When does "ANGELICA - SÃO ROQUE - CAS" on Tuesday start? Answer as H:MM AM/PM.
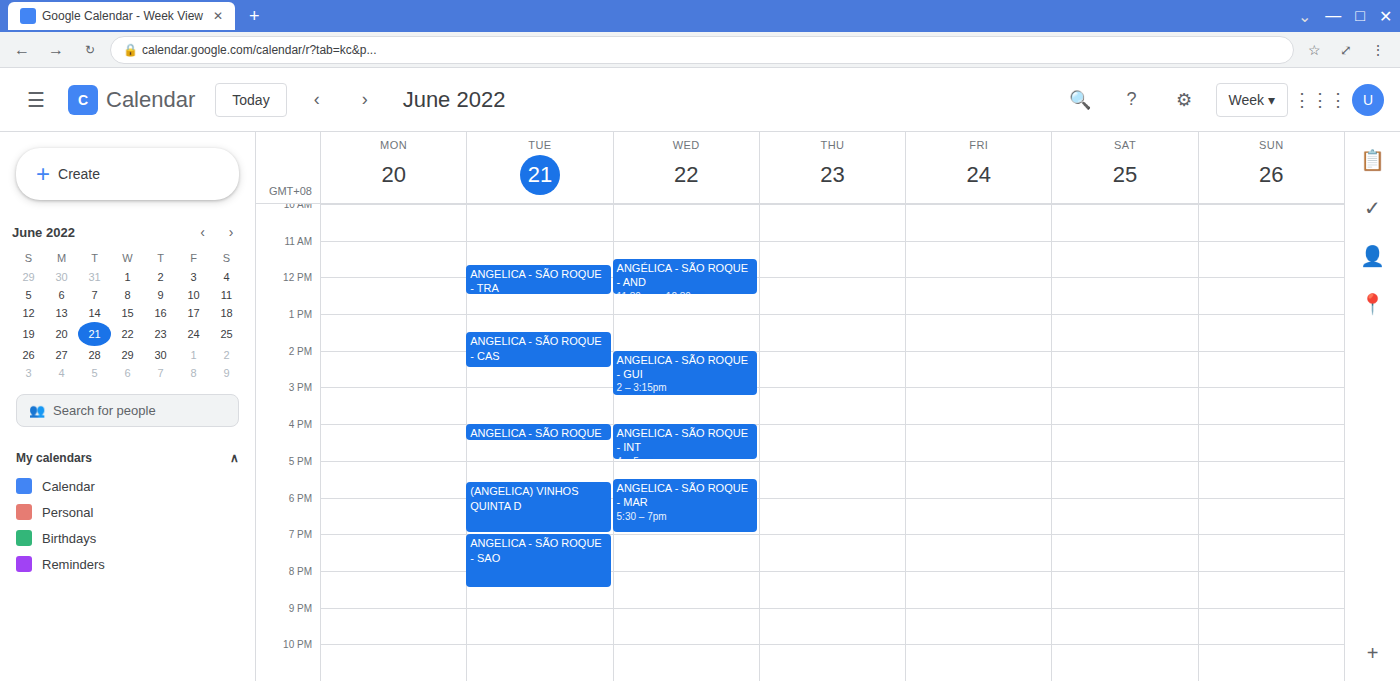
1:30 PM